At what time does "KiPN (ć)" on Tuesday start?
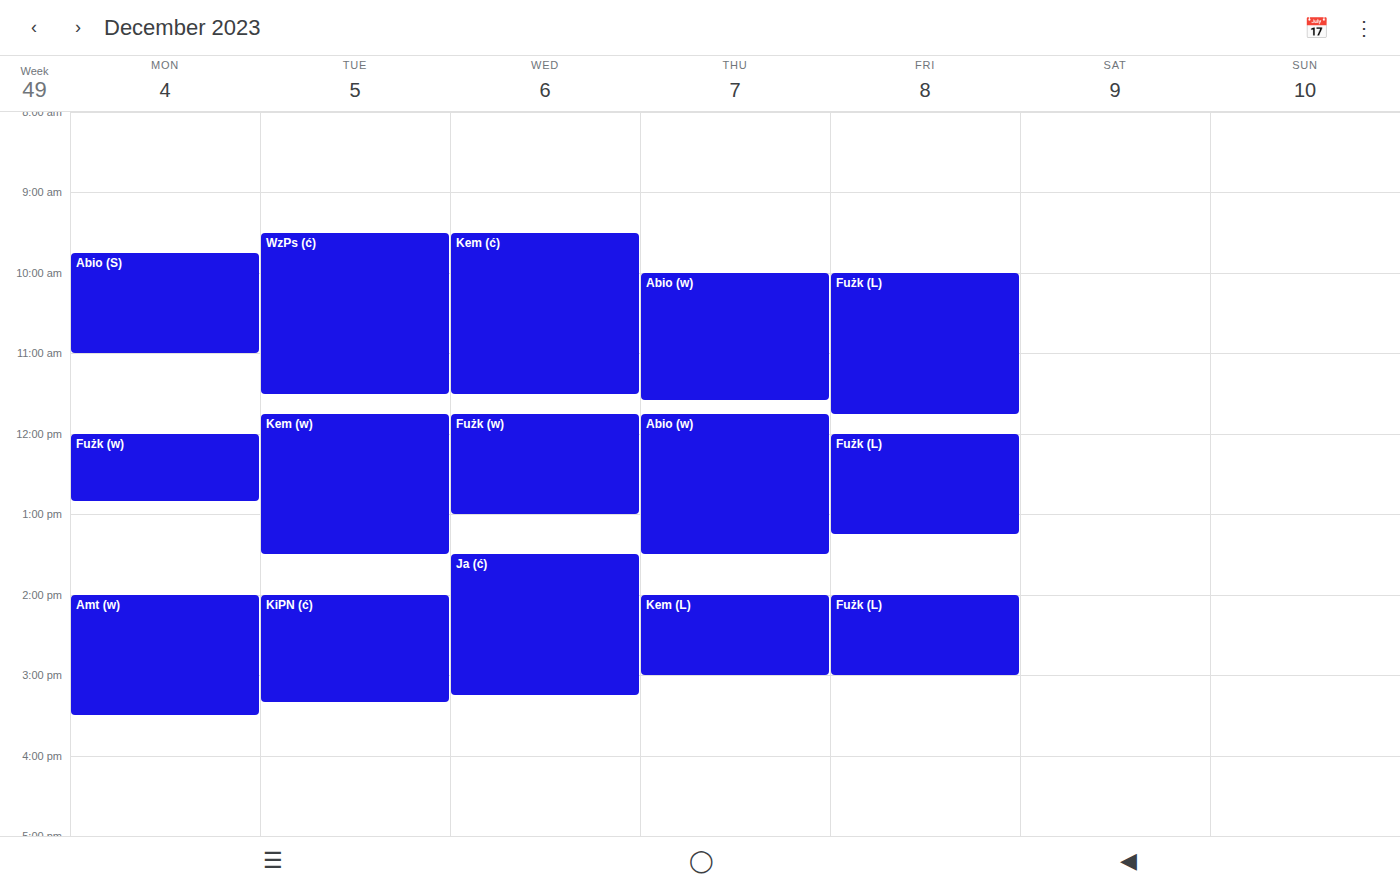
2:00 PM